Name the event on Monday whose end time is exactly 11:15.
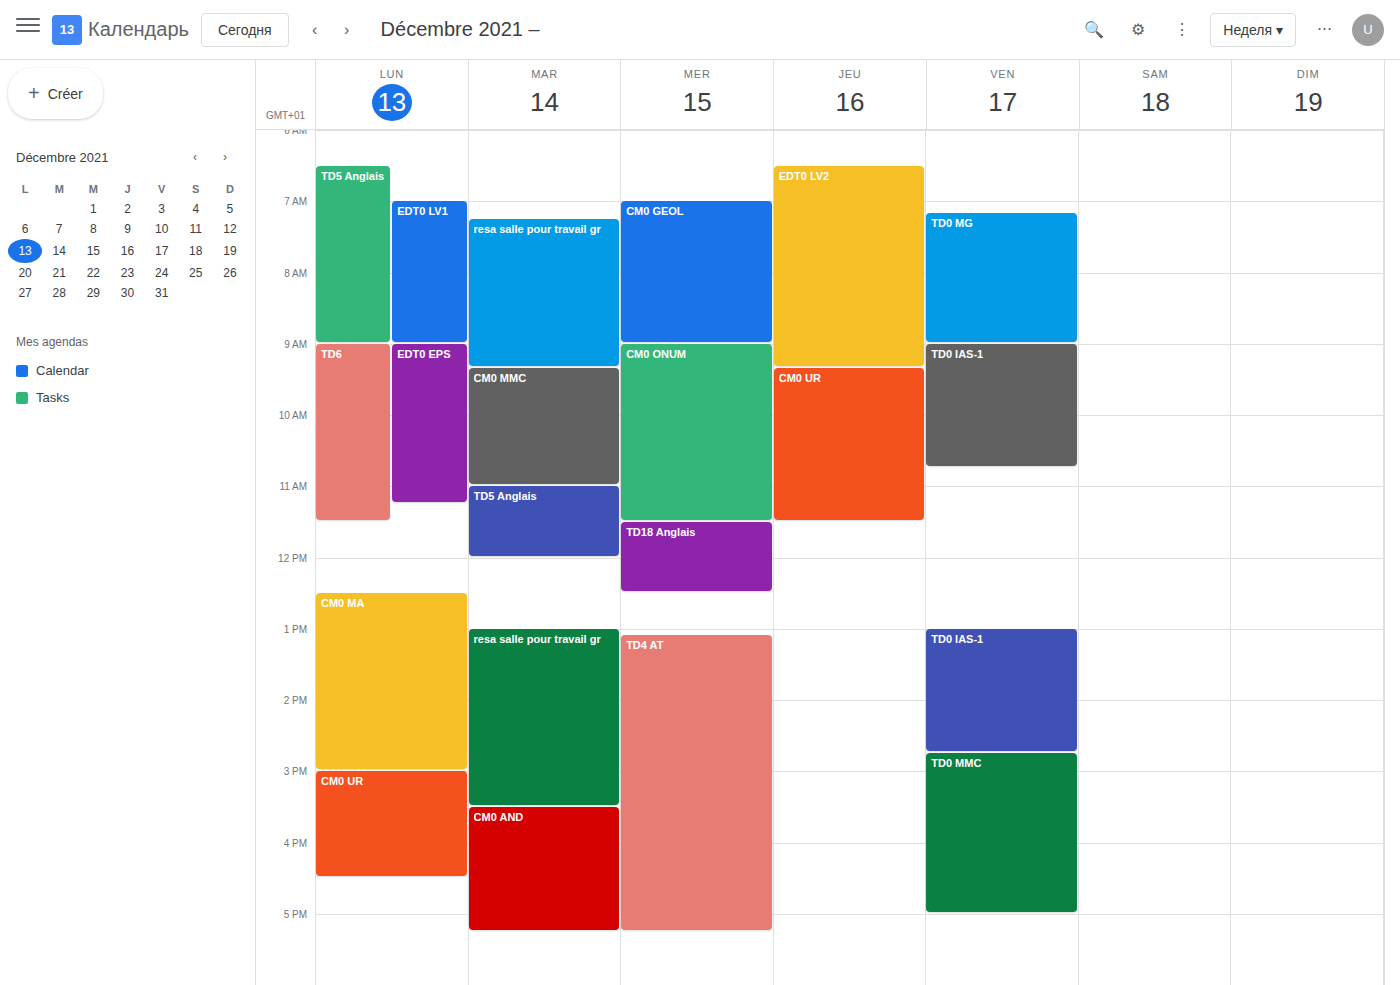
"EDT0 EPS"